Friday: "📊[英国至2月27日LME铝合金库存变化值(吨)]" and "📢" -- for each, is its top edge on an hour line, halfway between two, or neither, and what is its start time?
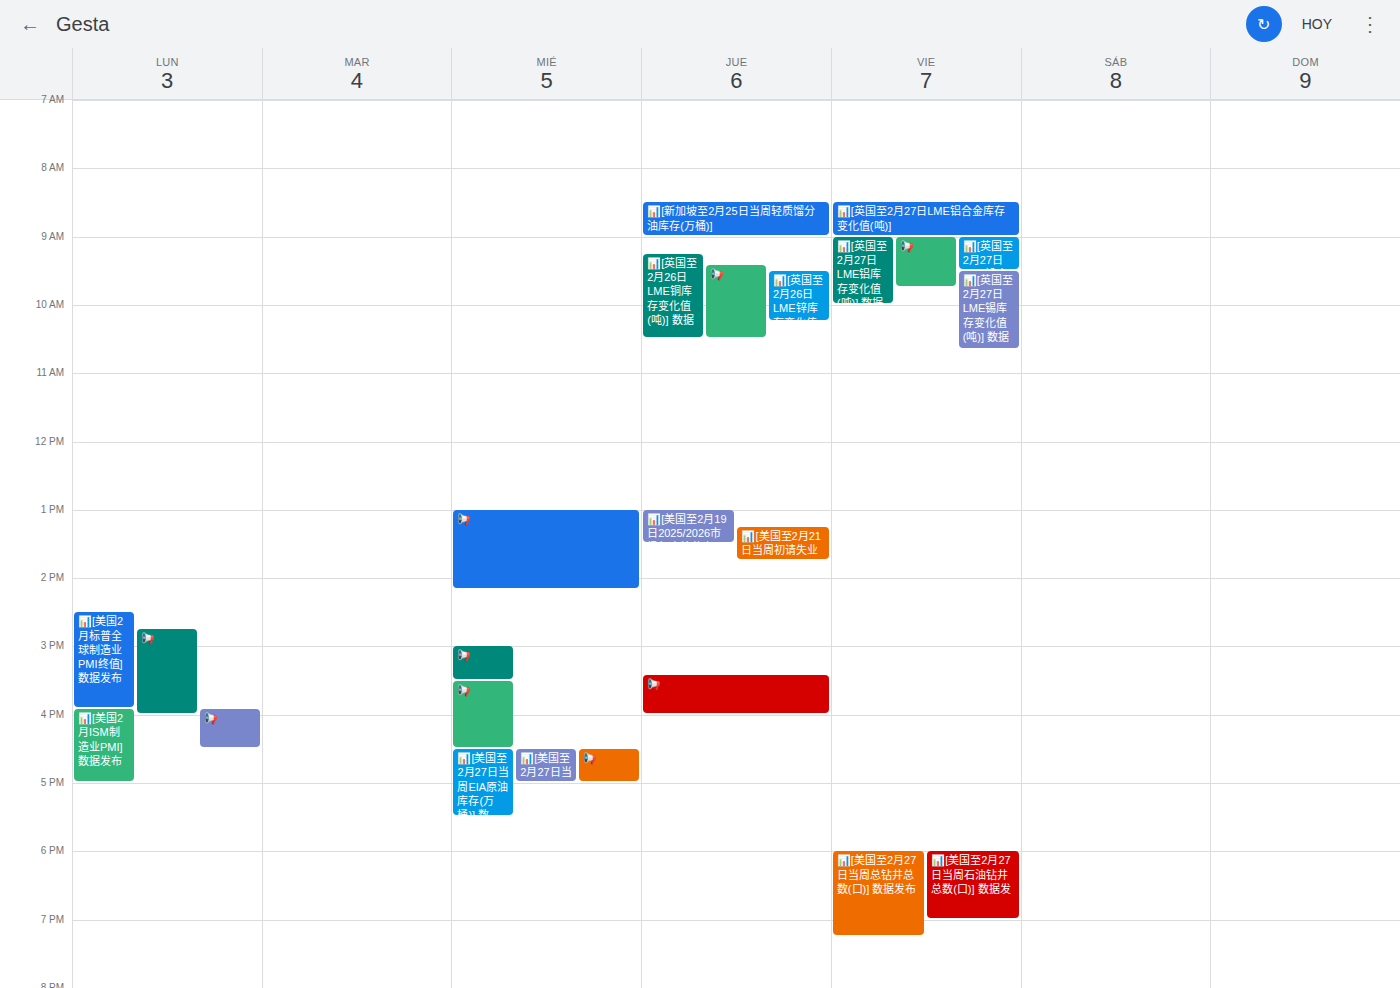
"📊[英国至2月27日LME铝合金库存变化值(吨)]": 8:30 AM, halfway between the 8 AM and 9 AM lines. "📢": 9:00 AM, exactly on the 9 AM line.